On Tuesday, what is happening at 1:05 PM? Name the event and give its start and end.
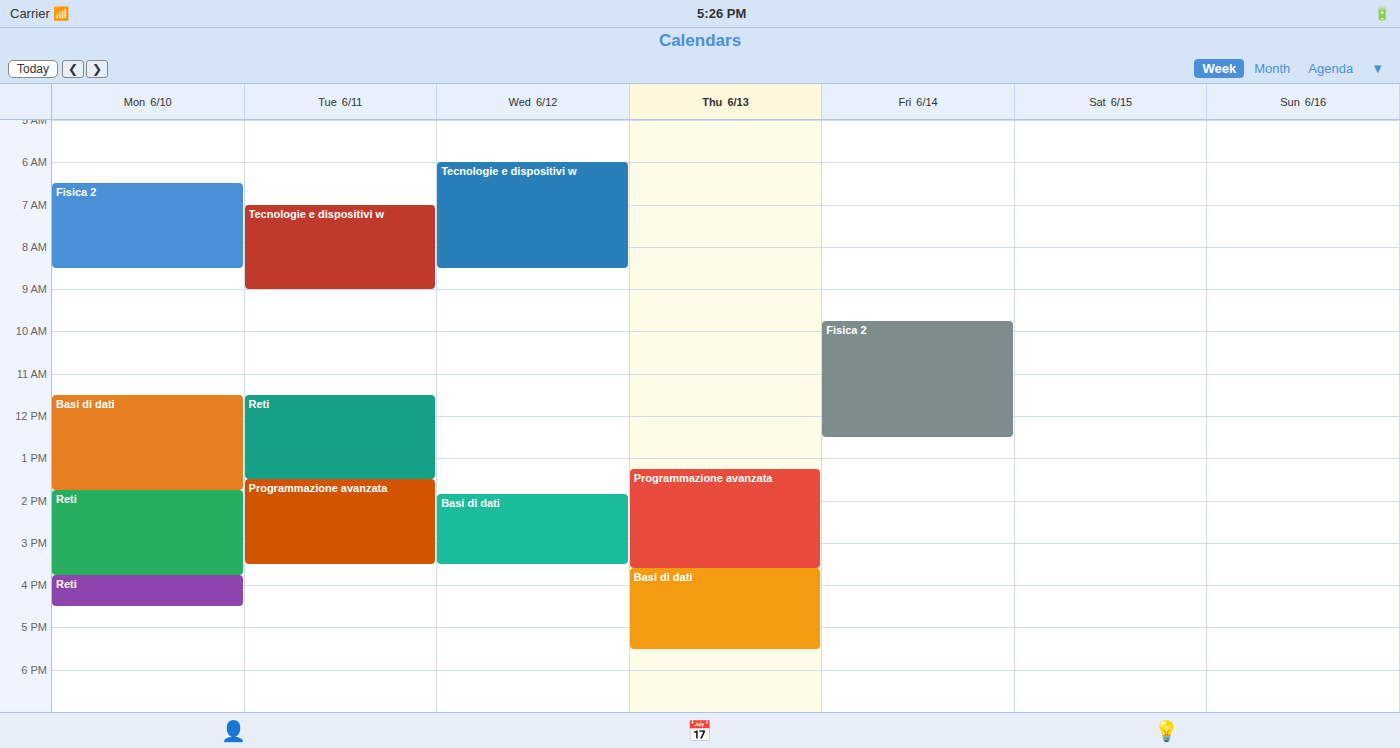
"Reti", 11:30 AM to 1:30 PM